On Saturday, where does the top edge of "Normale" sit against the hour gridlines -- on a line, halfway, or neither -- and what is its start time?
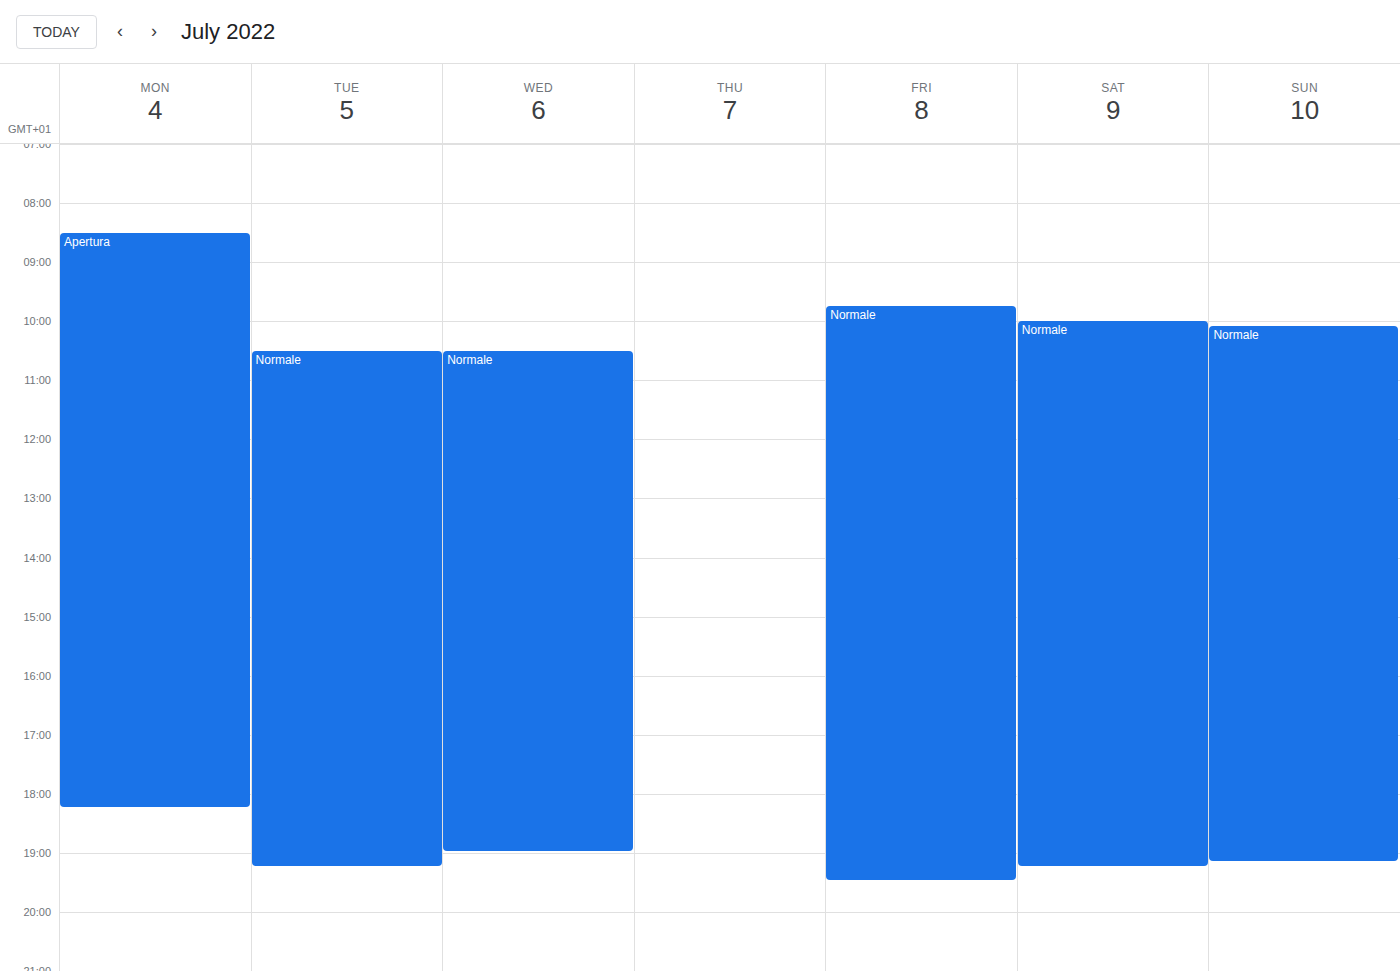
10:00 AM -- exactly on the 10 AM line.